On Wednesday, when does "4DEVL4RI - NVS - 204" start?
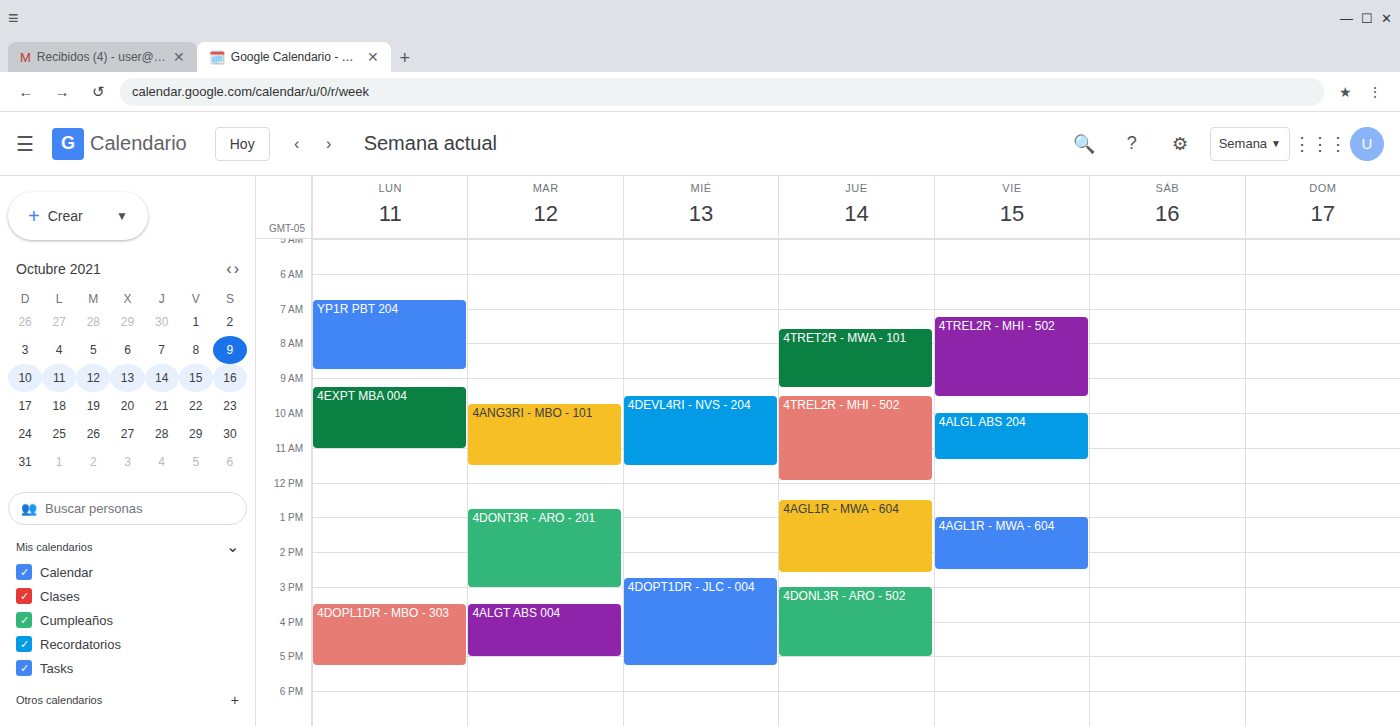
9:30 AM